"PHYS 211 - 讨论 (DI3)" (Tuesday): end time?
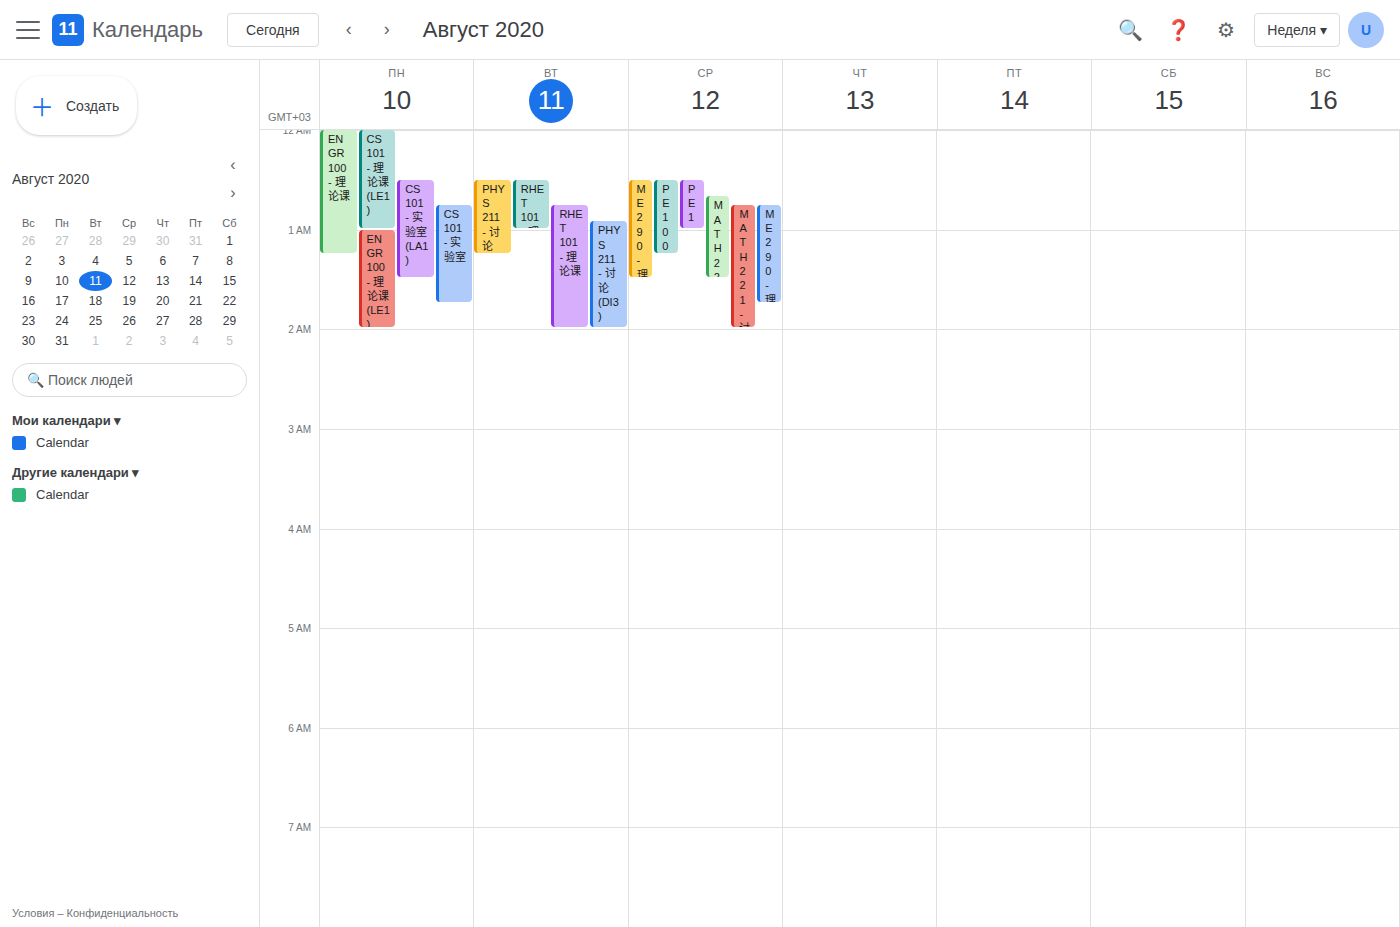
02:00